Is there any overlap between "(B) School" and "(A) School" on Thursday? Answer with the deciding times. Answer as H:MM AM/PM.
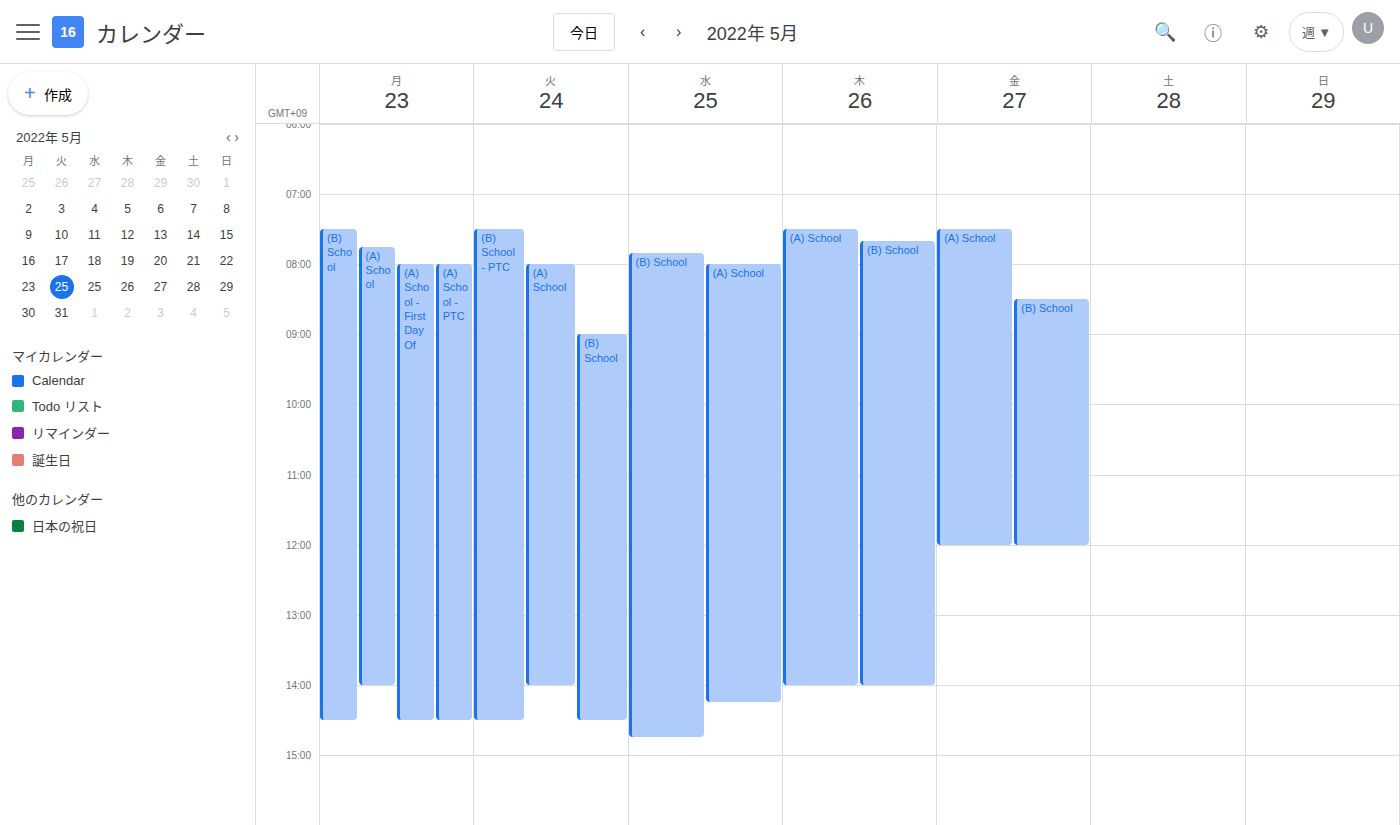
"(B) School" starts at 7:40 AM, before "(A) School" ends at 2:00 PM -- they overlap.